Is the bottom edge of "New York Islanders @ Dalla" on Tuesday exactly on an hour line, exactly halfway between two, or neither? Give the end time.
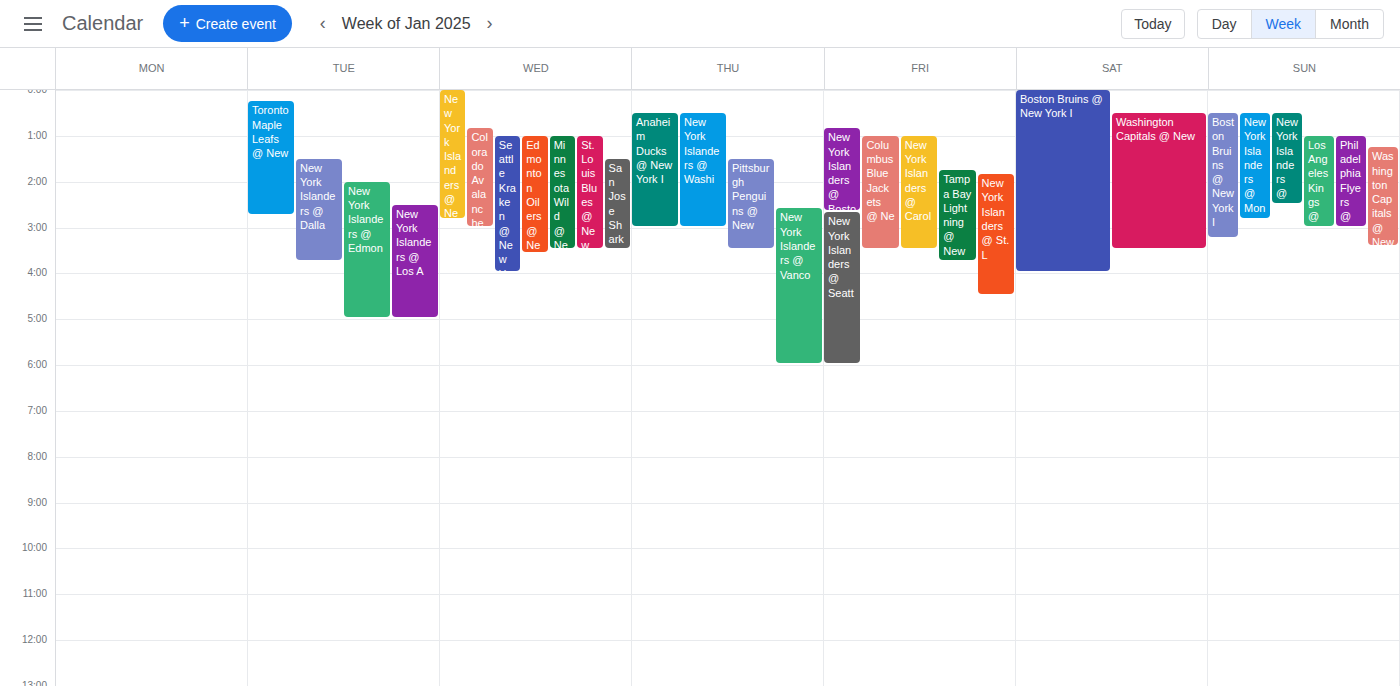
3:45 AM -- neither: three quarters of the way from the 3 AM line to the 4 AM line.